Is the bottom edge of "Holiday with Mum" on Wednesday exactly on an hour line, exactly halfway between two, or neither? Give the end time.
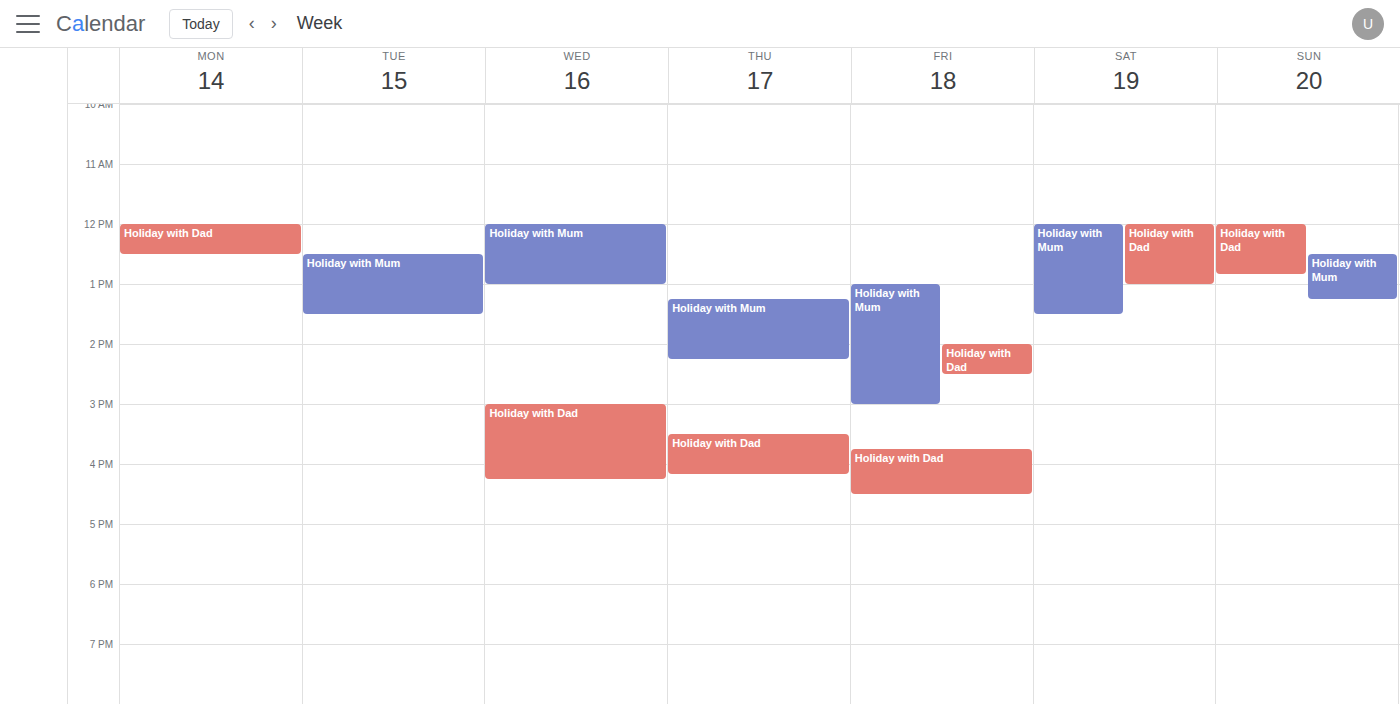
1:00 PM -- exactly on the 1 PM line.